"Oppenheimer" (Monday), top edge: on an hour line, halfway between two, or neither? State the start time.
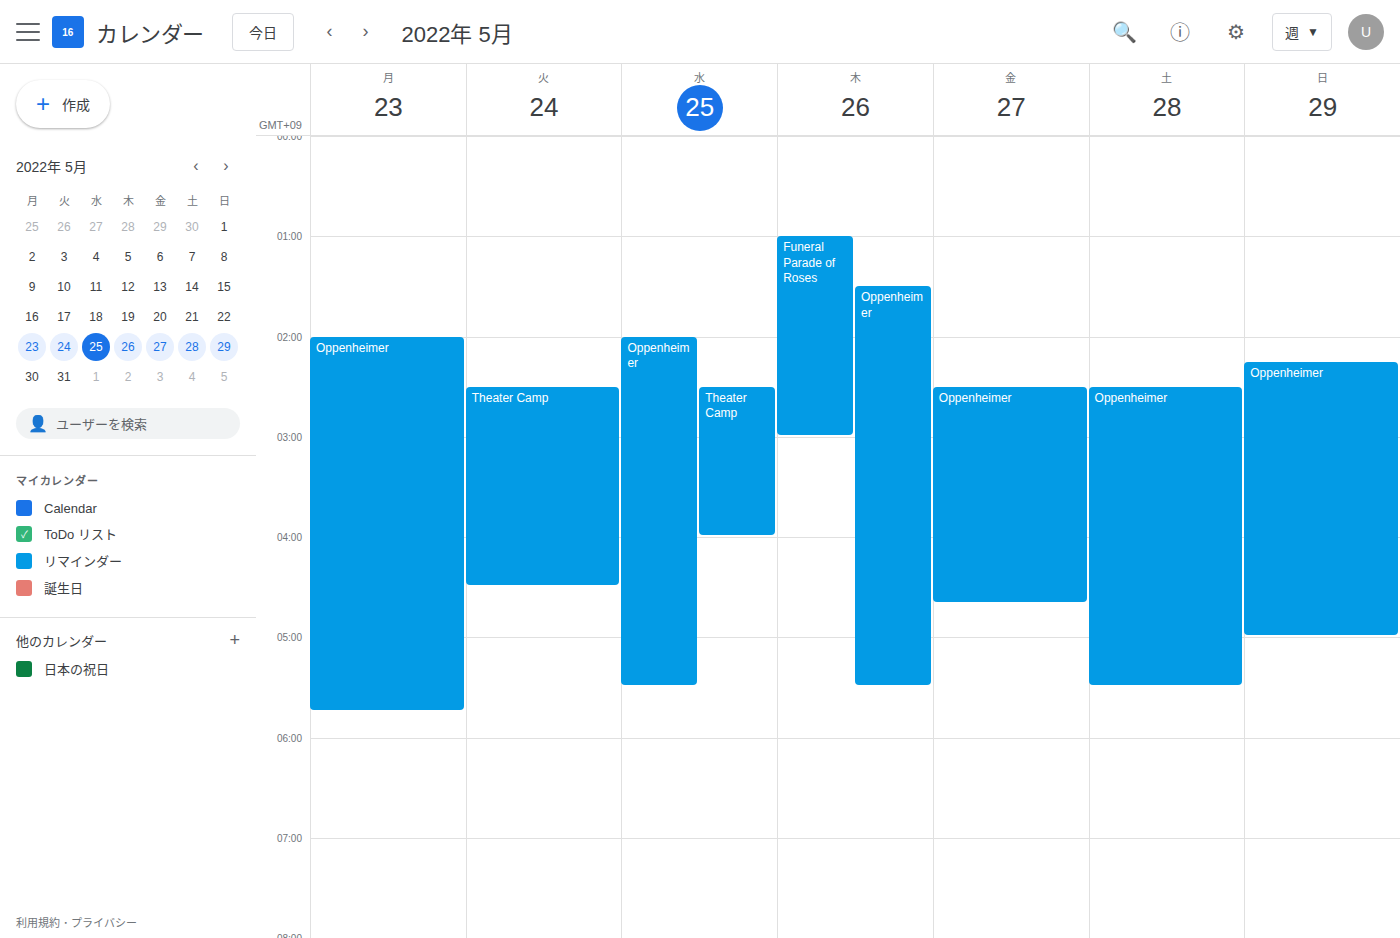
2:00 AM -- exactly on the 2 AM line.